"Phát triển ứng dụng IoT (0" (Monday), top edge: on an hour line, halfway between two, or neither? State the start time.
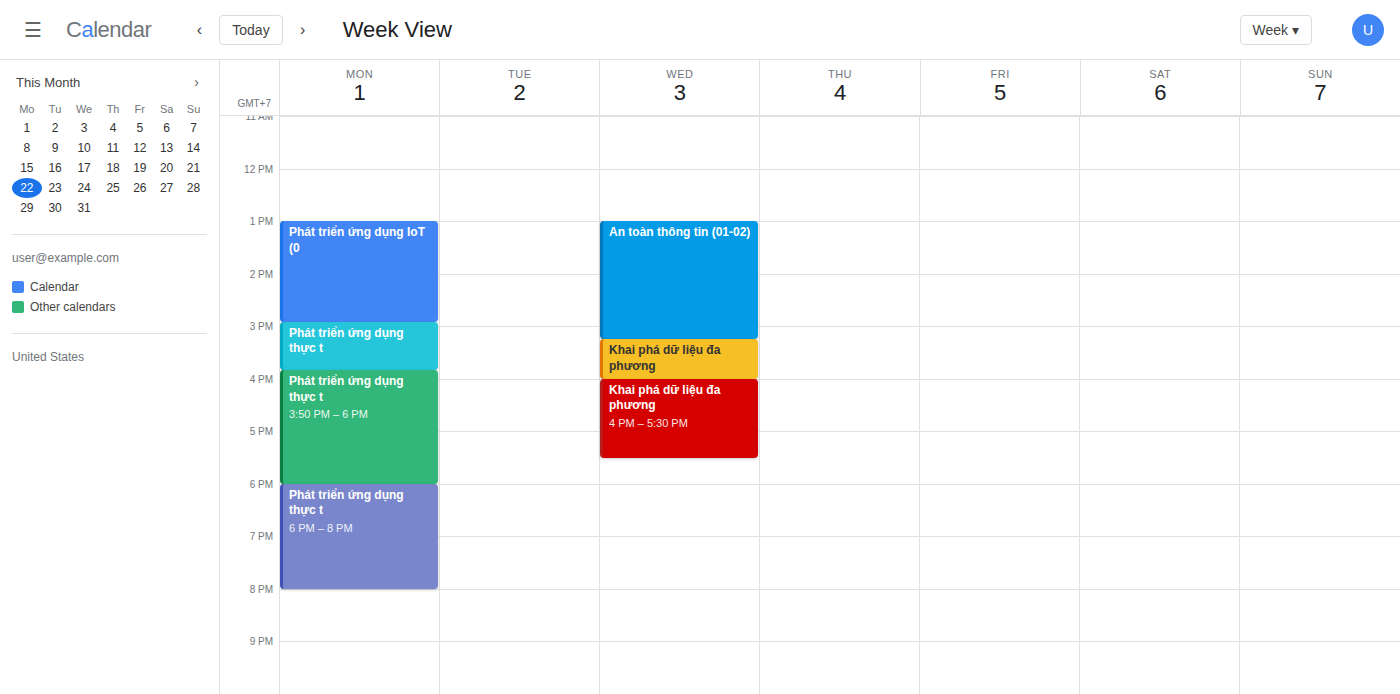
1:00 PM -- exactly on the 1 PM line.